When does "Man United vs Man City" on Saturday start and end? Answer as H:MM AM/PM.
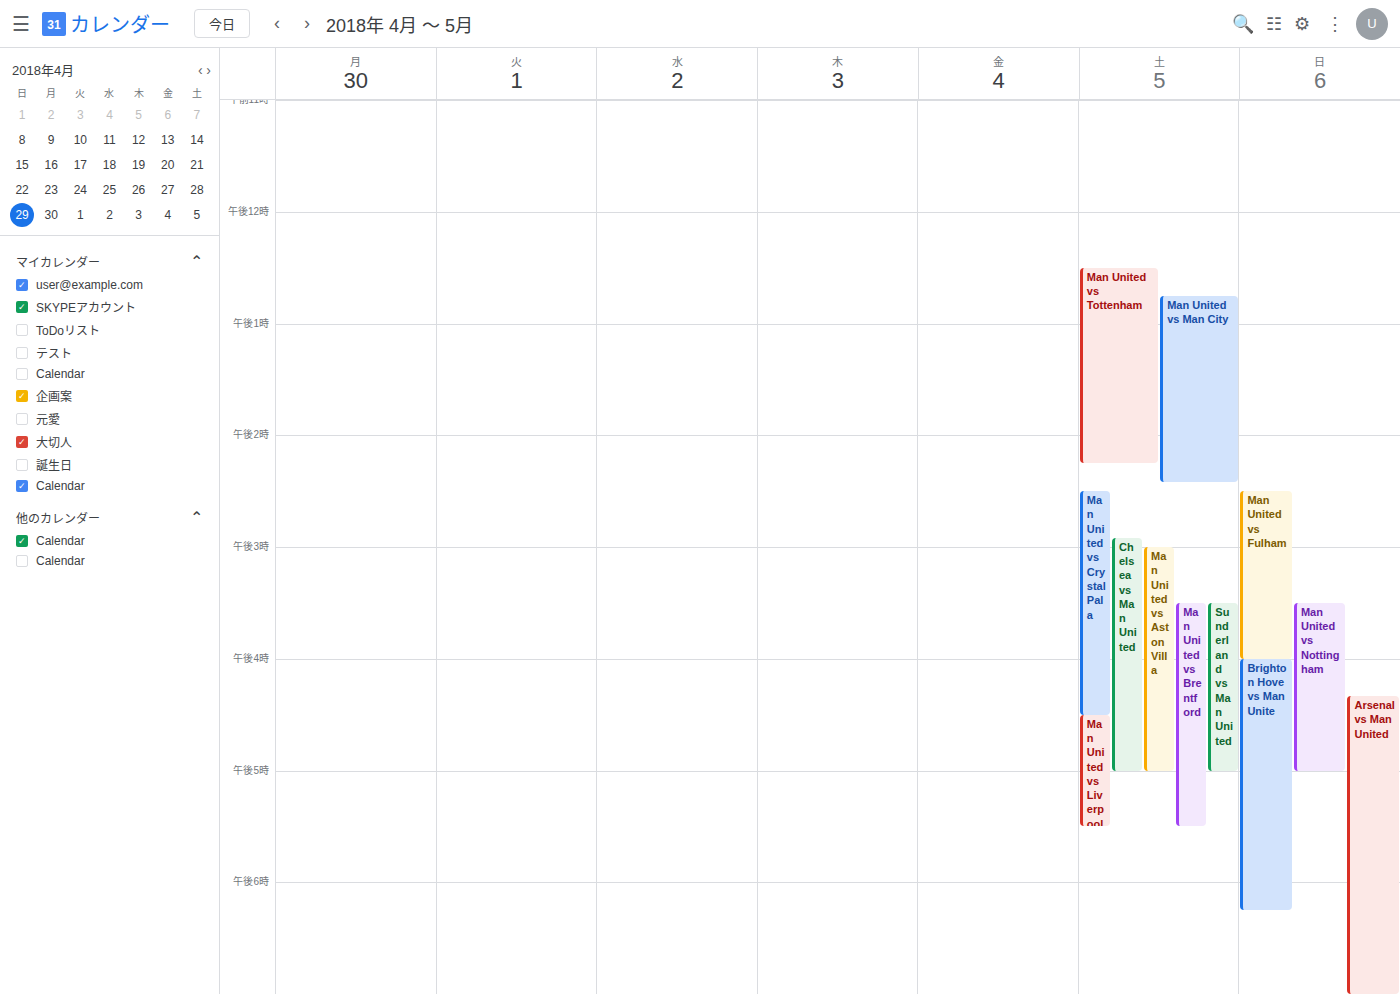
12:45 PM to 2:25 PM